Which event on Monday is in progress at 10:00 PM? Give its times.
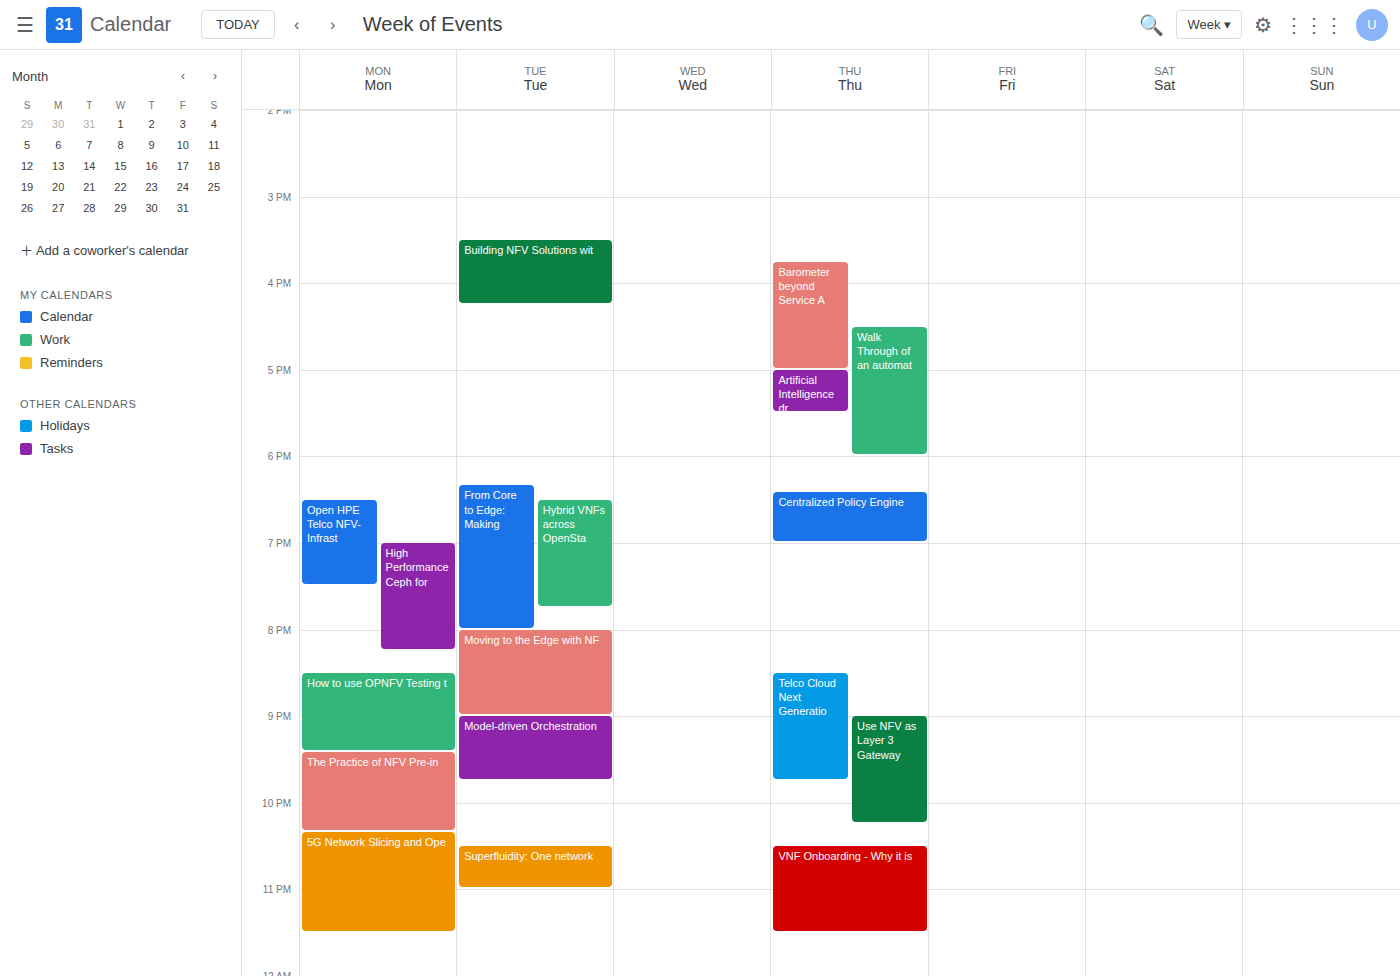
"The Practice of NFV Pre-in", 9:25 PM to 10:20 PM